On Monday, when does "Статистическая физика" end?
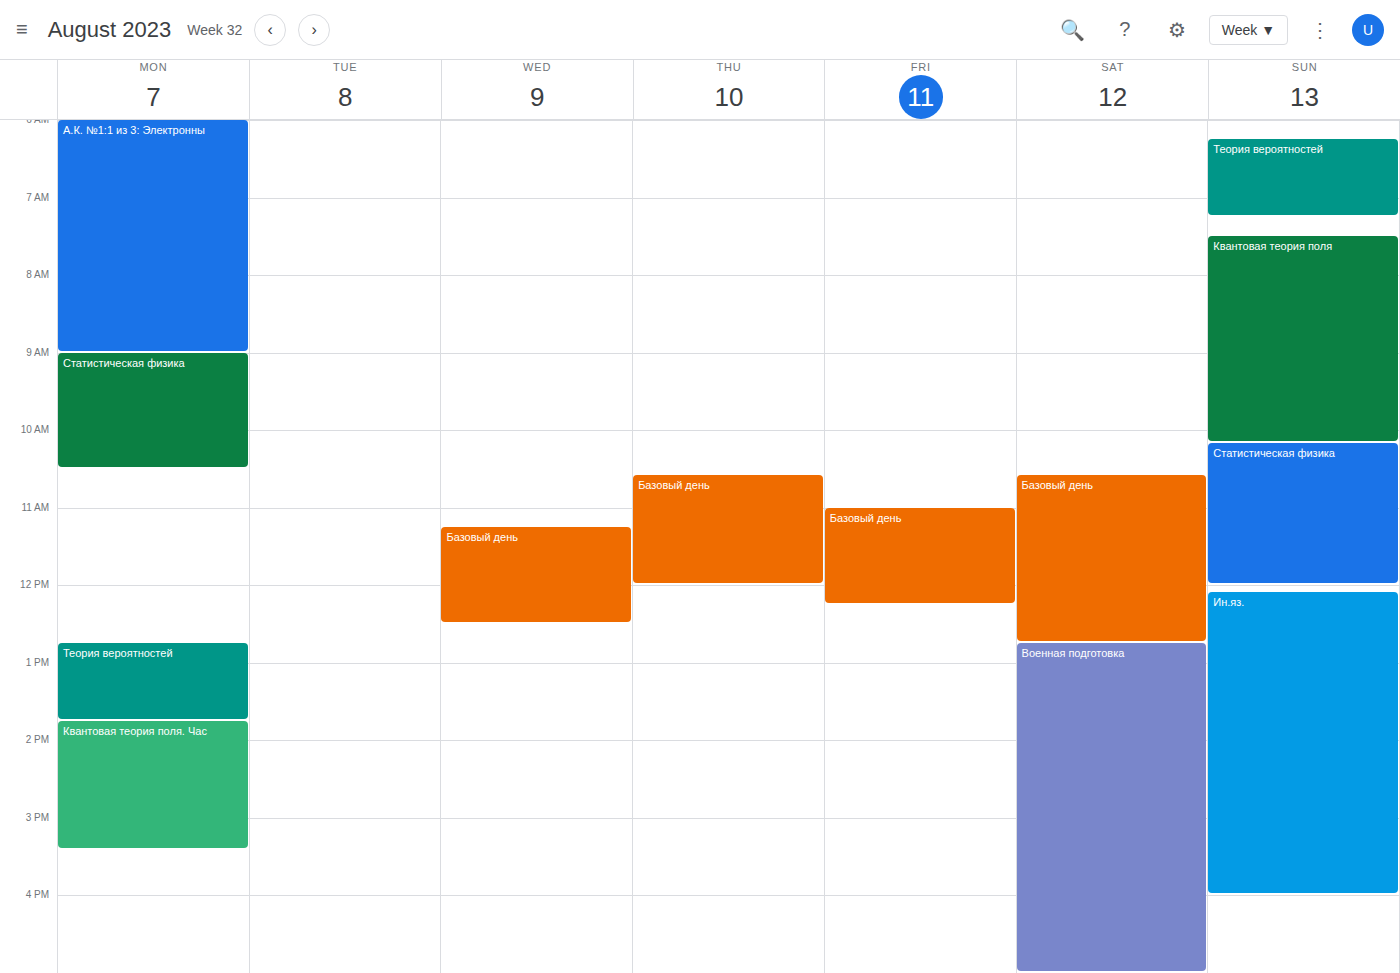
10:30 AM